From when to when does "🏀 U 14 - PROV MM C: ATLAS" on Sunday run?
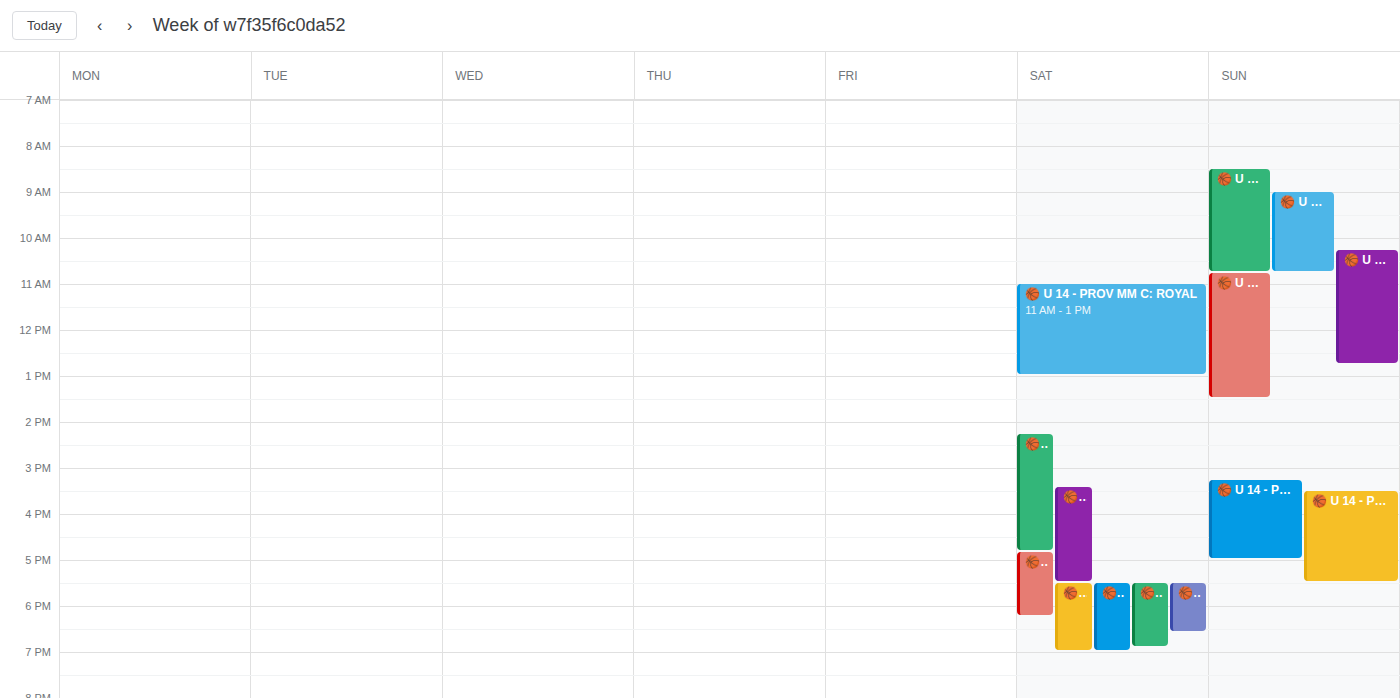
09:00 to 10:45